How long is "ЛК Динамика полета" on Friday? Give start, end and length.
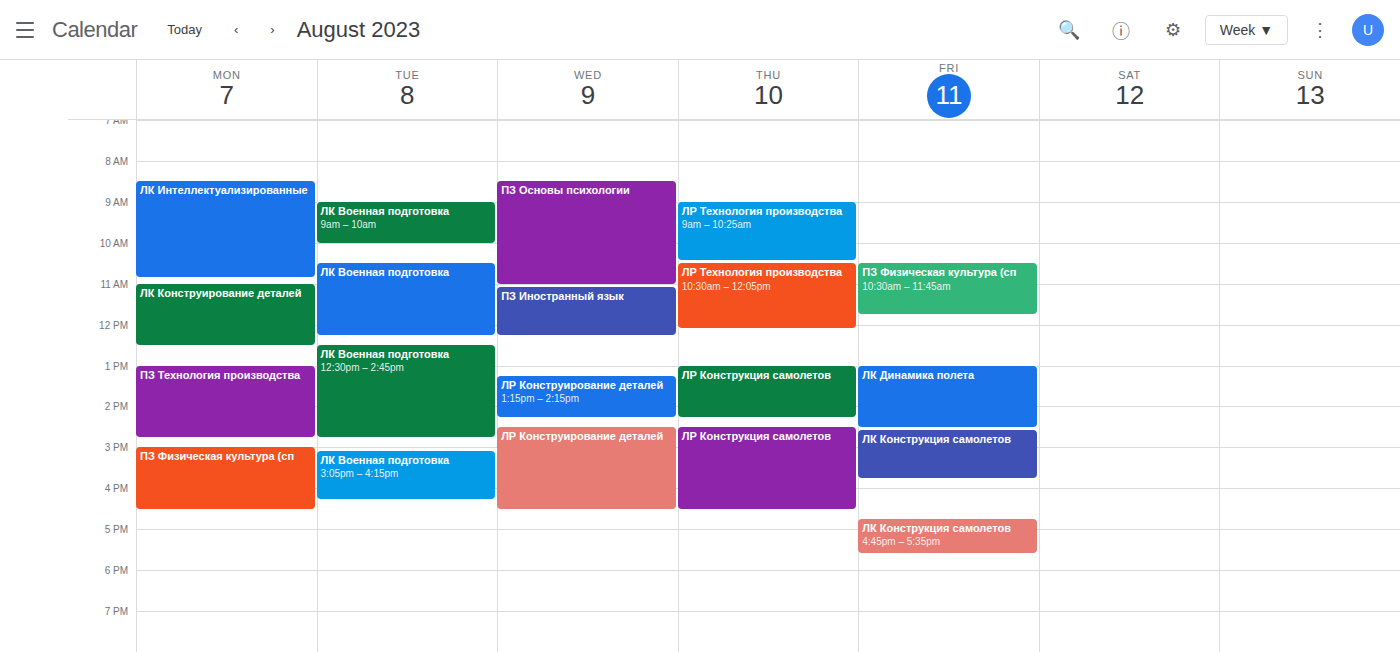
1:00 PM to 2:30 PM, 1 hour 30 minutes